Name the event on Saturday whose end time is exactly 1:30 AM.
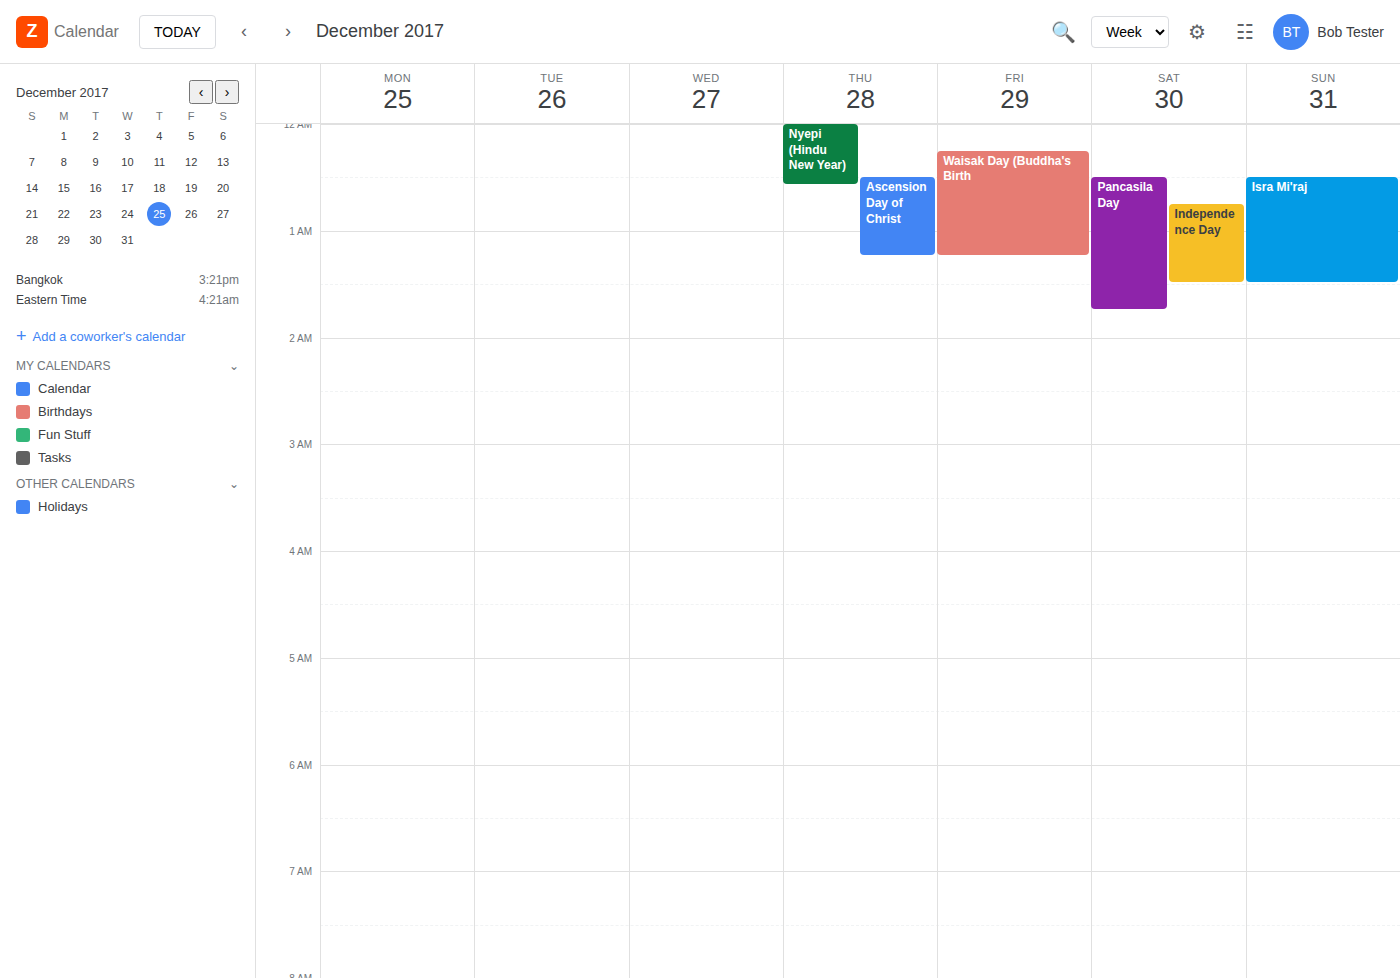
"Independence Day"